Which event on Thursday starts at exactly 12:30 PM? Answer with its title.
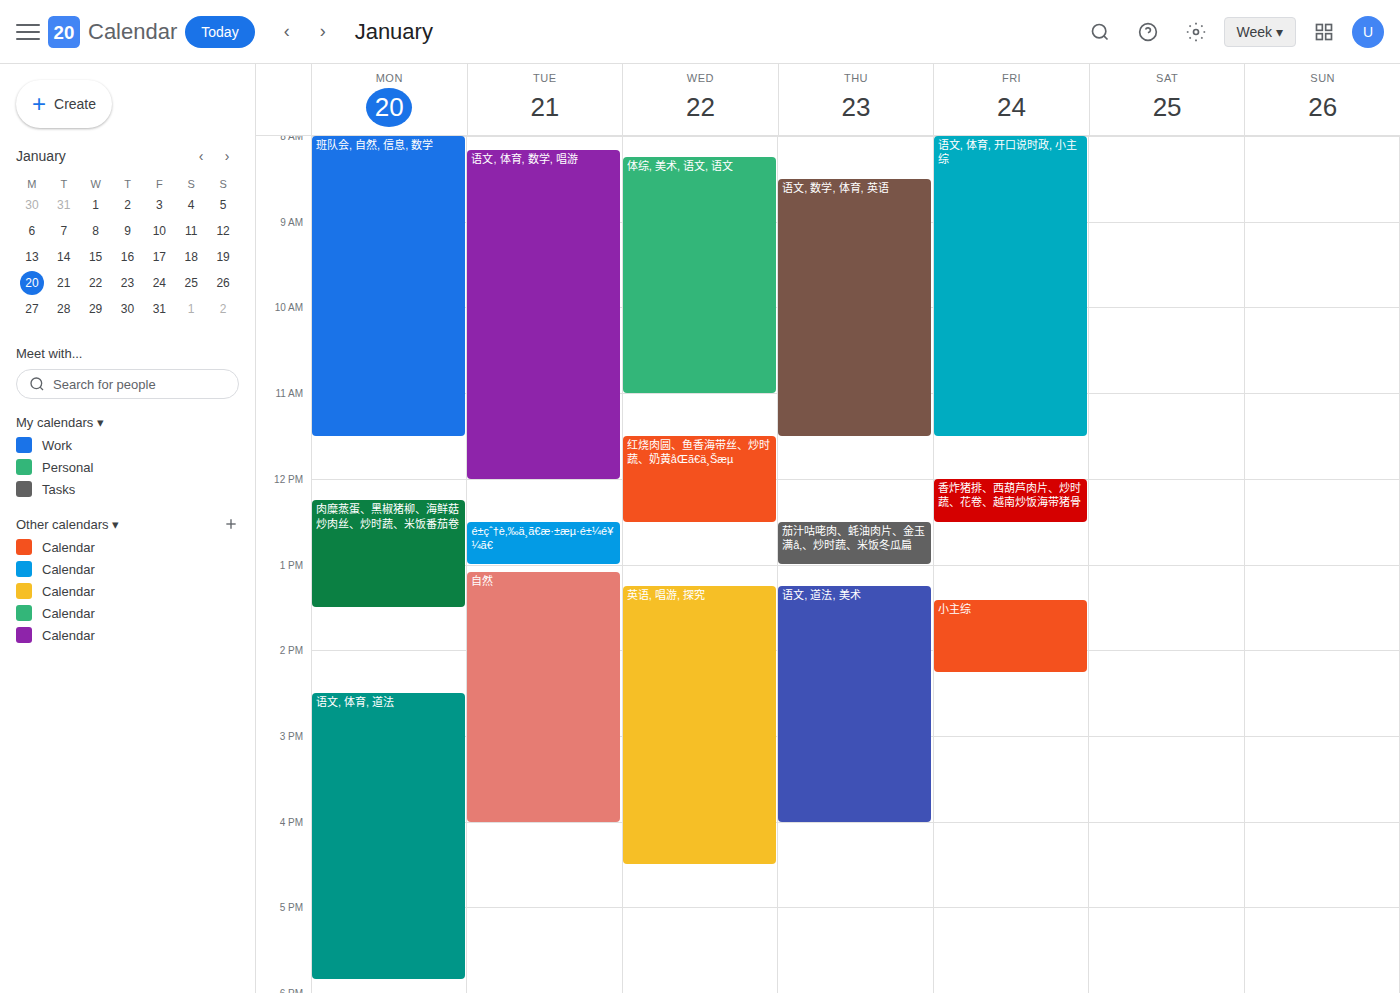
"茄汁咕咾肉、蚝油肉片、金玉满å‚、炒时蔬、米饭冬瓜扁"